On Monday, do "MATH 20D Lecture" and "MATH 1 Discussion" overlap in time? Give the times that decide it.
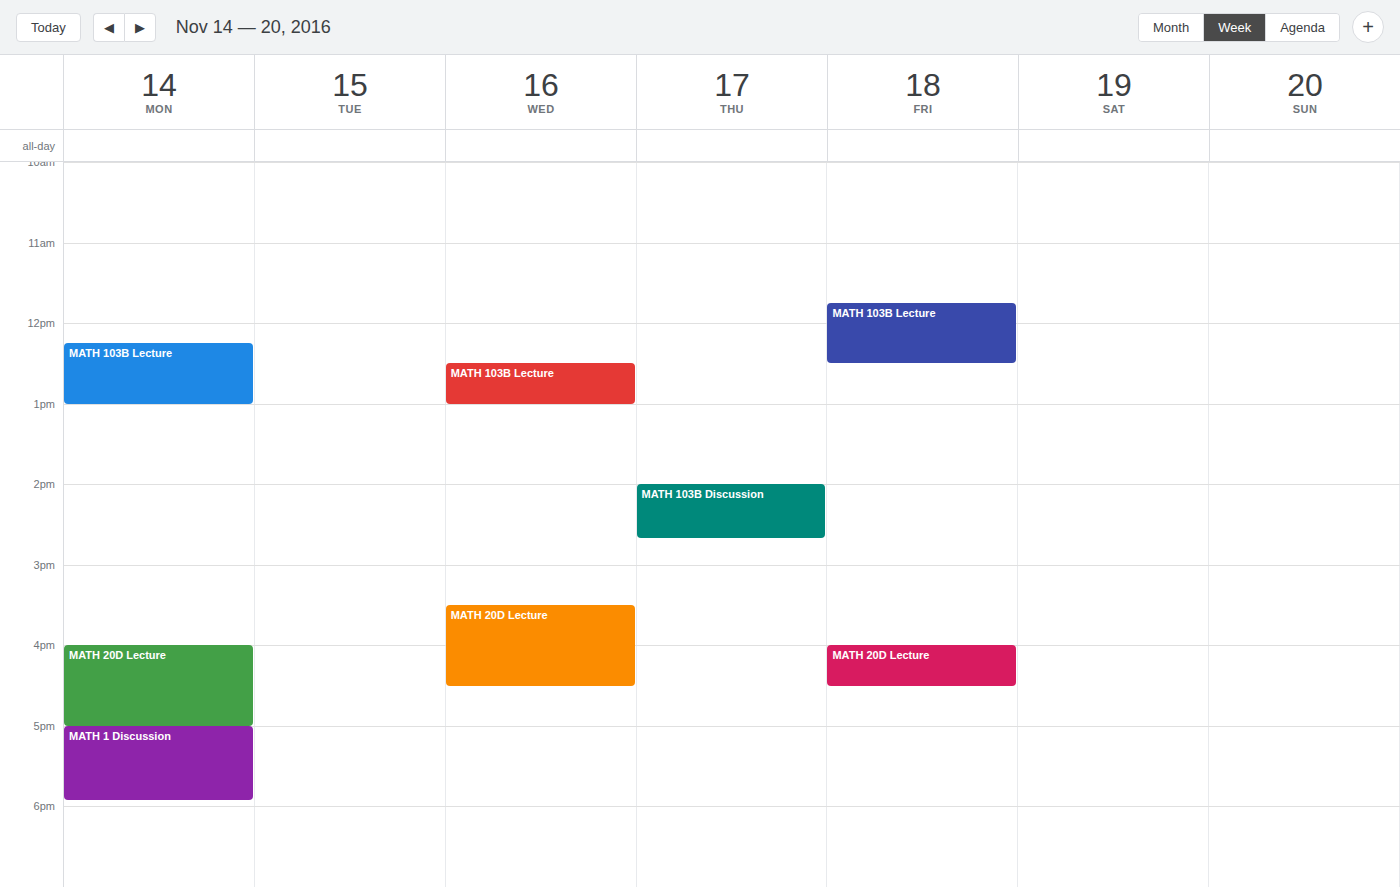
"MATH 20D Lecture" ends at 5:00 PM, exactly when "MATH 1 Discussion" starts -- they touch but do not overlap.